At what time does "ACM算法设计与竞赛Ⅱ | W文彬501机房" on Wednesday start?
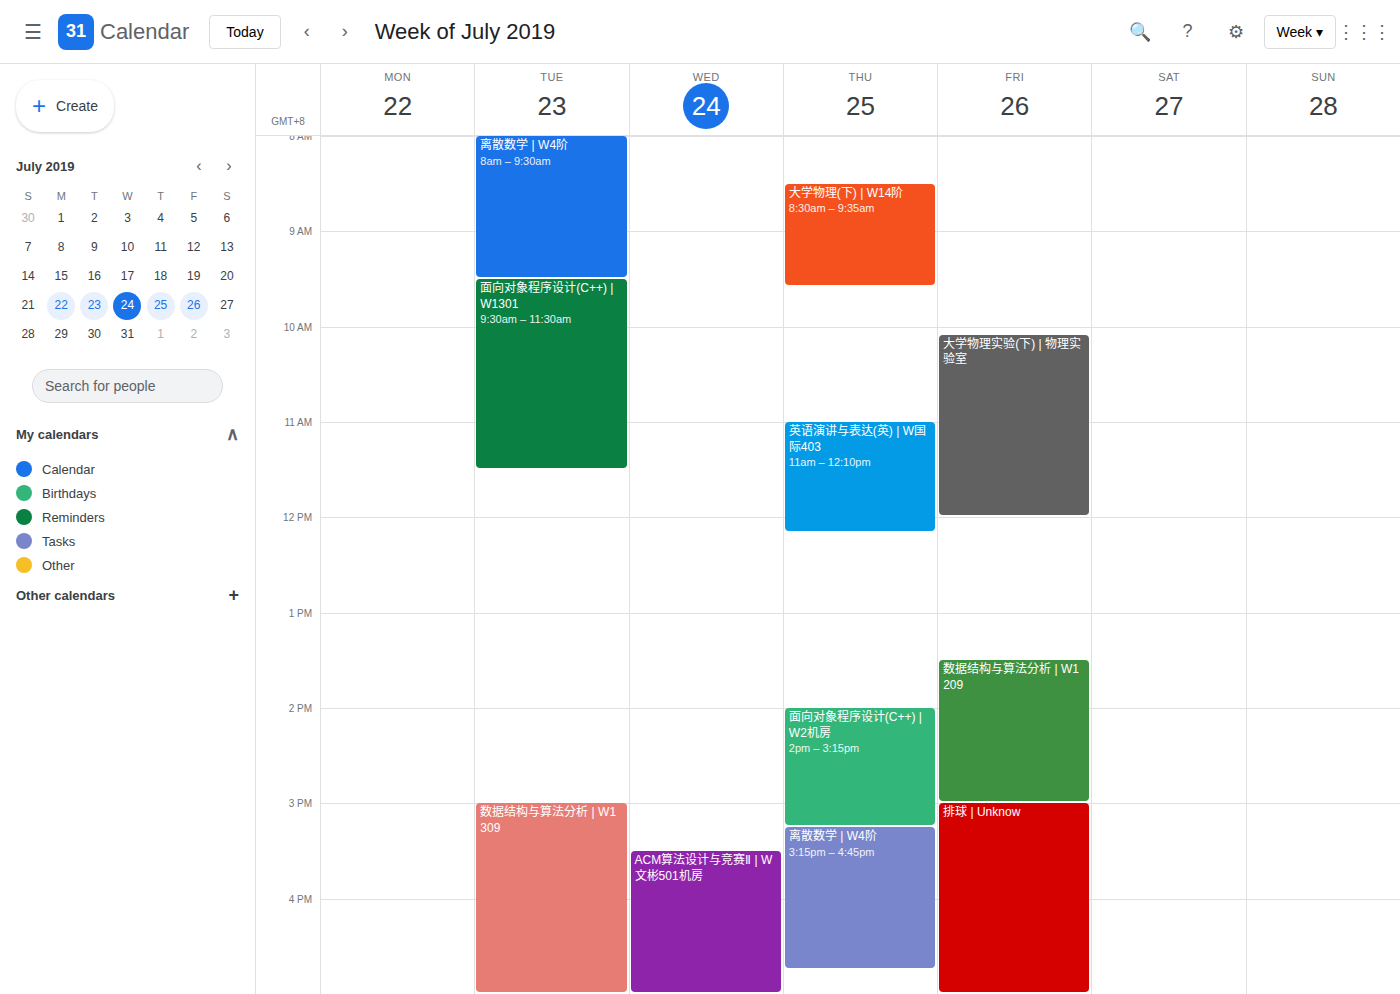
3:30 PM